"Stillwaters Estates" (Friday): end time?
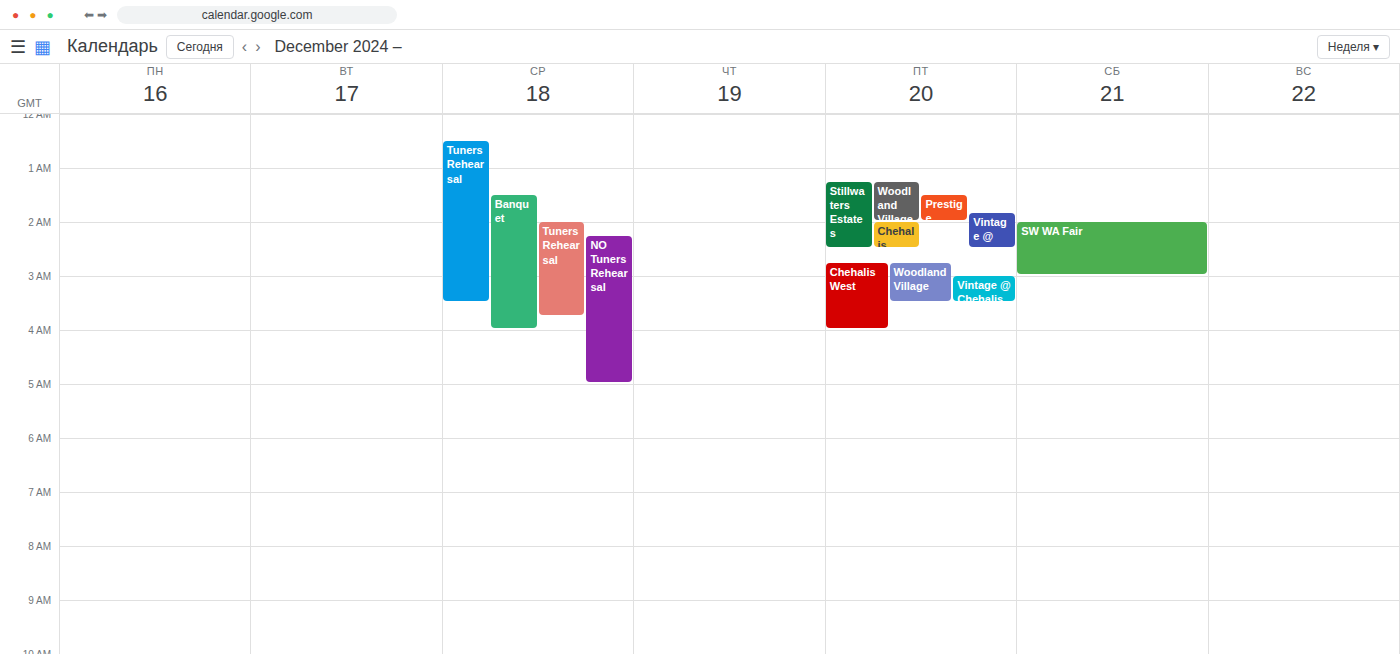
2:30 AM